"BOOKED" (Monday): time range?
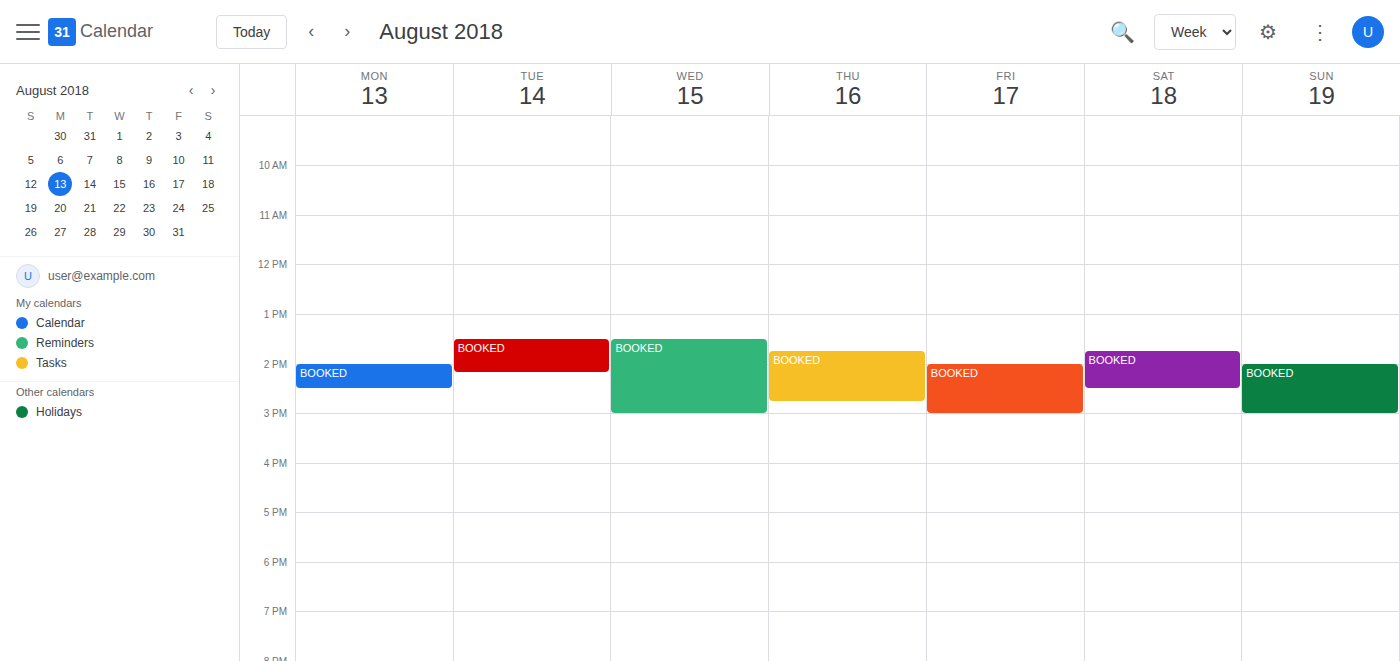
2:00 PM to 2:30 PM